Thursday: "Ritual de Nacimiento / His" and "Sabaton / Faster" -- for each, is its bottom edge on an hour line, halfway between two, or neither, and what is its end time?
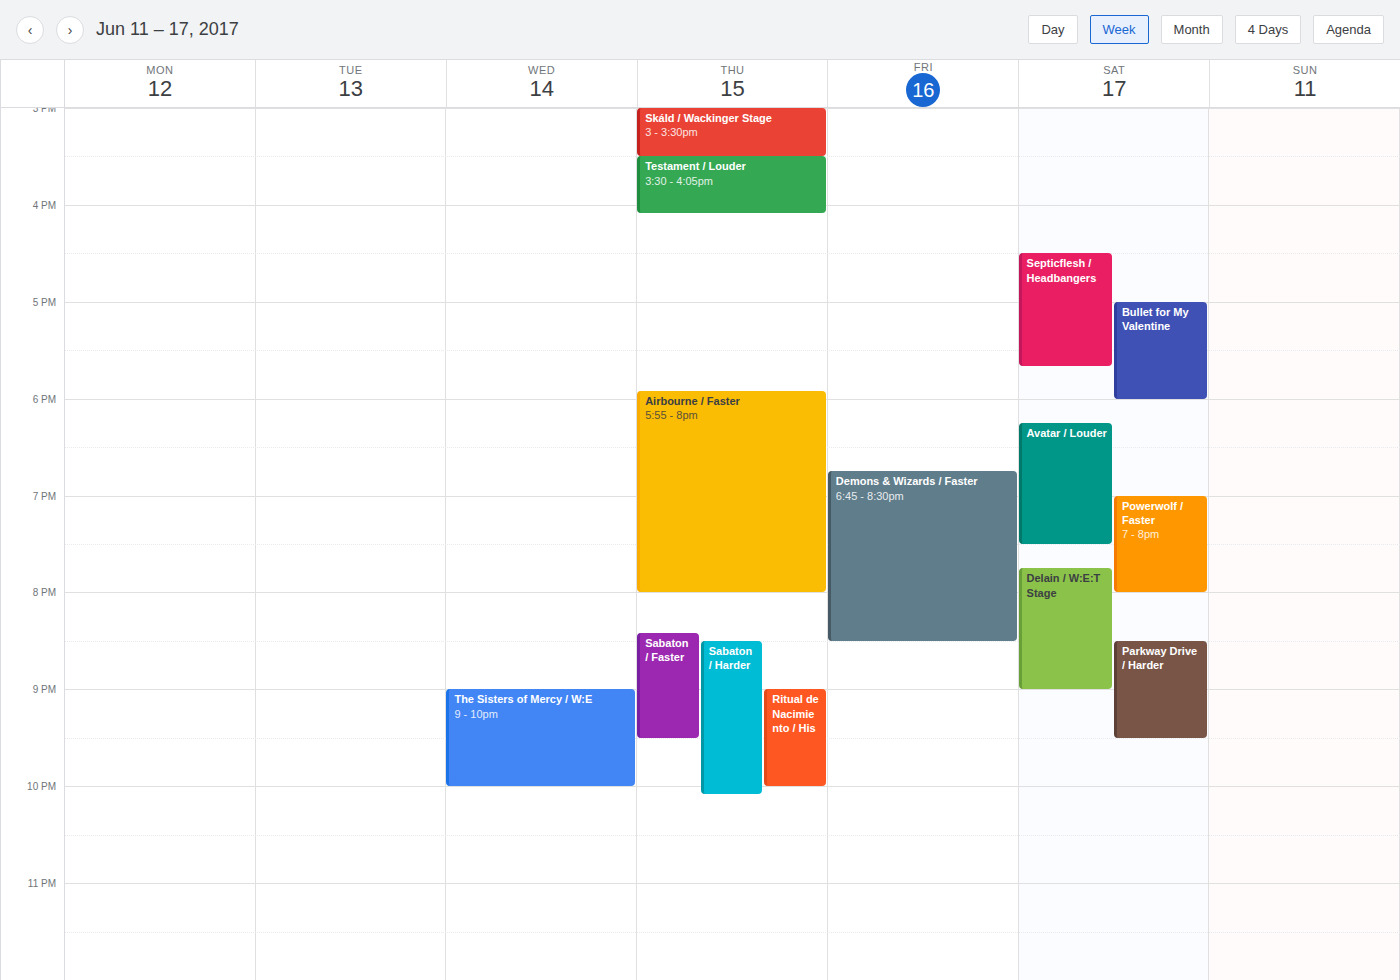
"Ritual de Nacimiento / His": 10:00 PM, exactly on the 10 PM line. "Sabaton / Faster": 9:30 PM, halfway between the 9 PM and 10 PM lines.